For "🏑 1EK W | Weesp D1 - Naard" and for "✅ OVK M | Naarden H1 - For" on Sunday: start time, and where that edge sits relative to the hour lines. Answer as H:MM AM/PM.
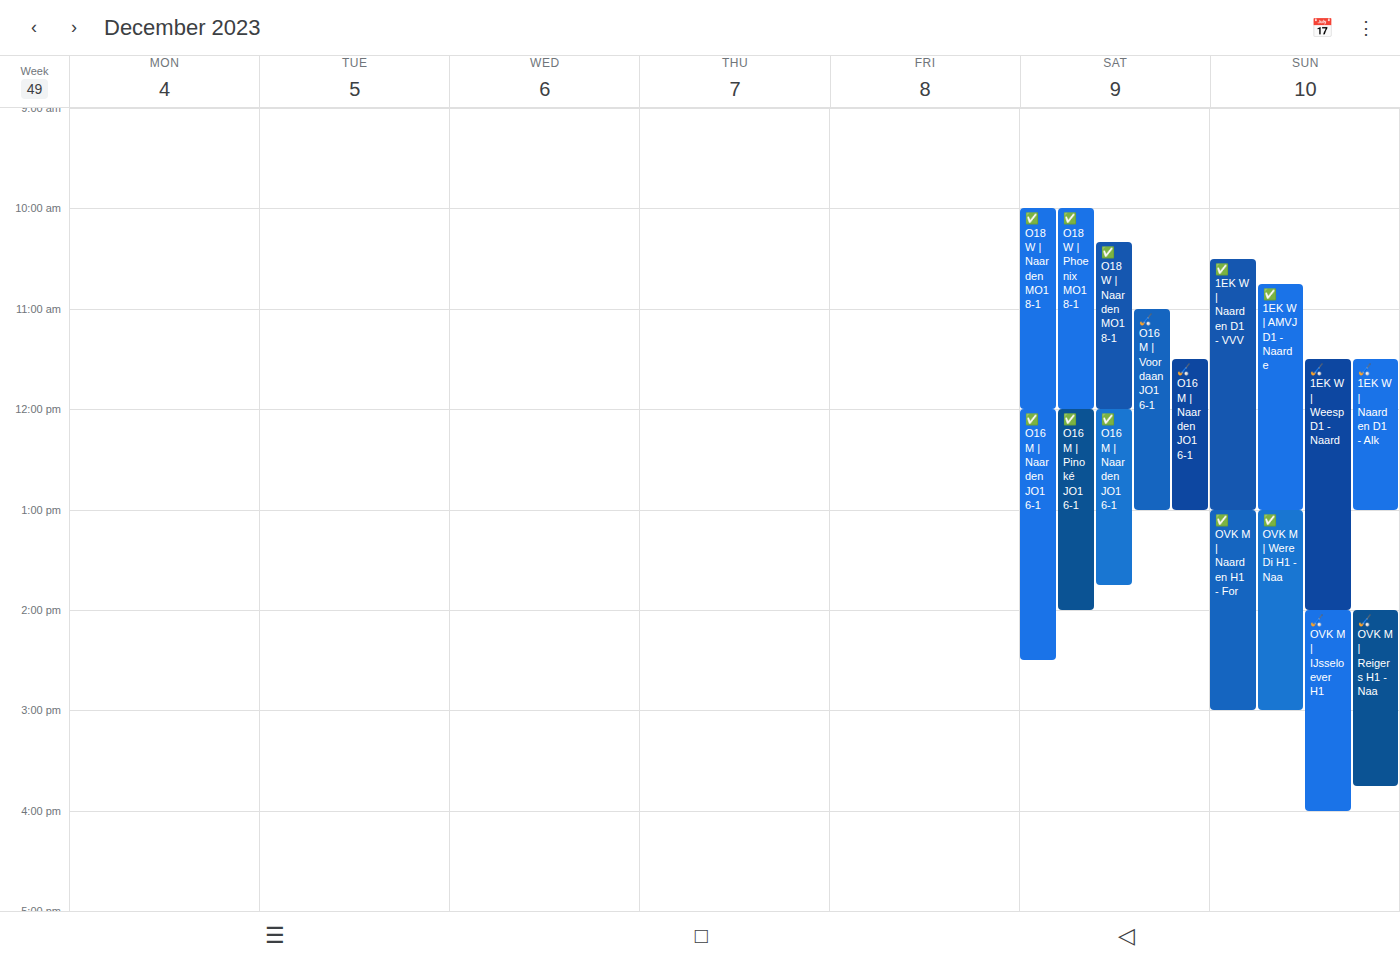
"🏑 1EK W | Weesp D1 - Naard": 11:30 AM, halfway between the 11 AM and 12 PM lines. "✅ OVK M | Naarden H1 - For": 1:00 PM, exactly on the 1 PM line.